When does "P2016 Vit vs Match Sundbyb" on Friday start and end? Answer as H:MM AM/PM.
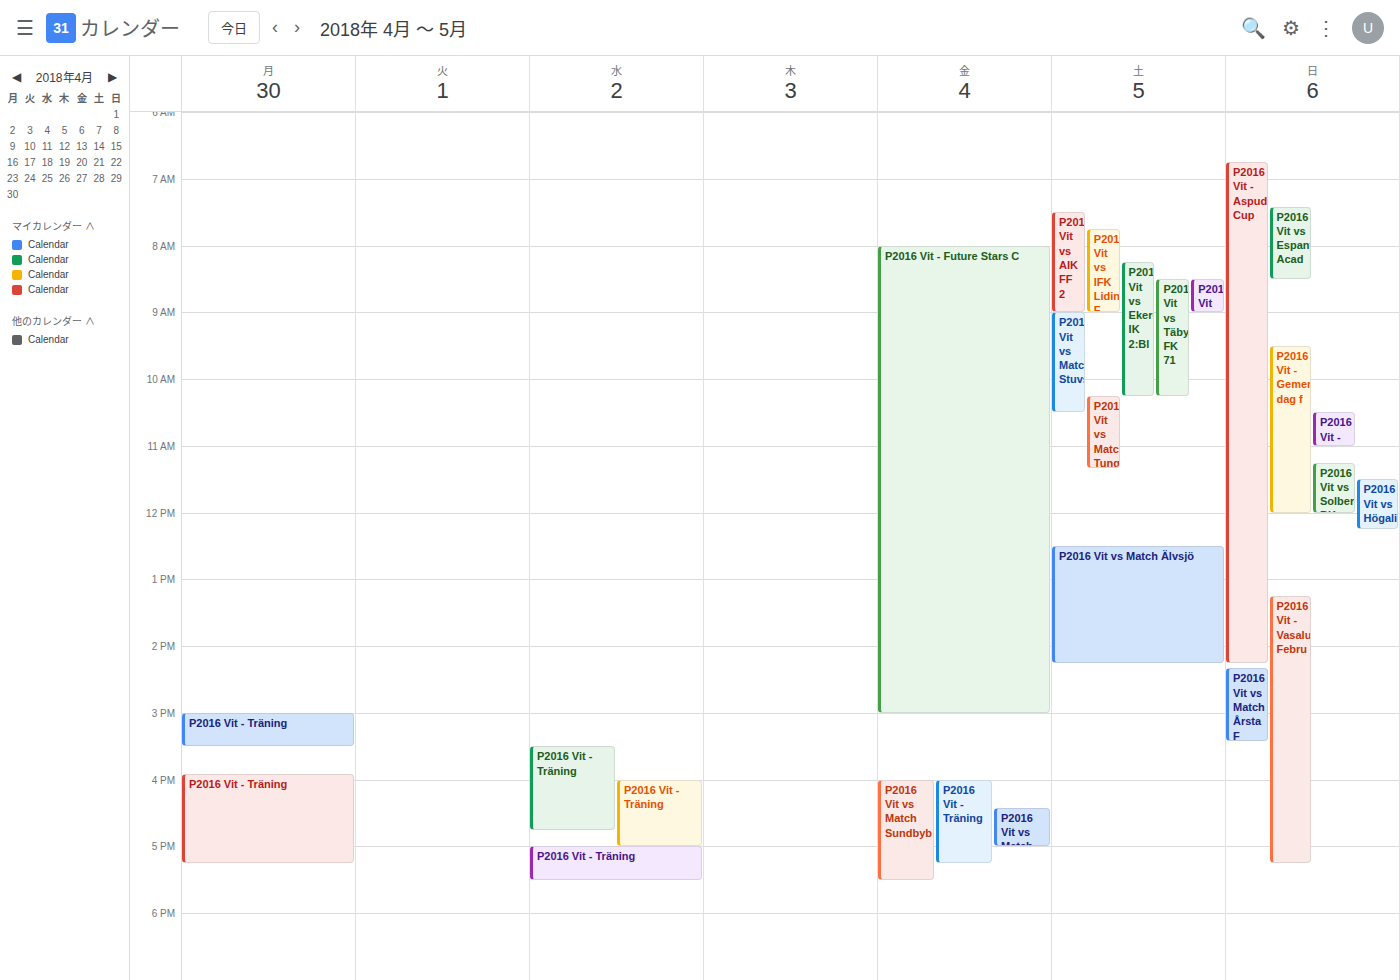
4:00 PM to 5:30 PM